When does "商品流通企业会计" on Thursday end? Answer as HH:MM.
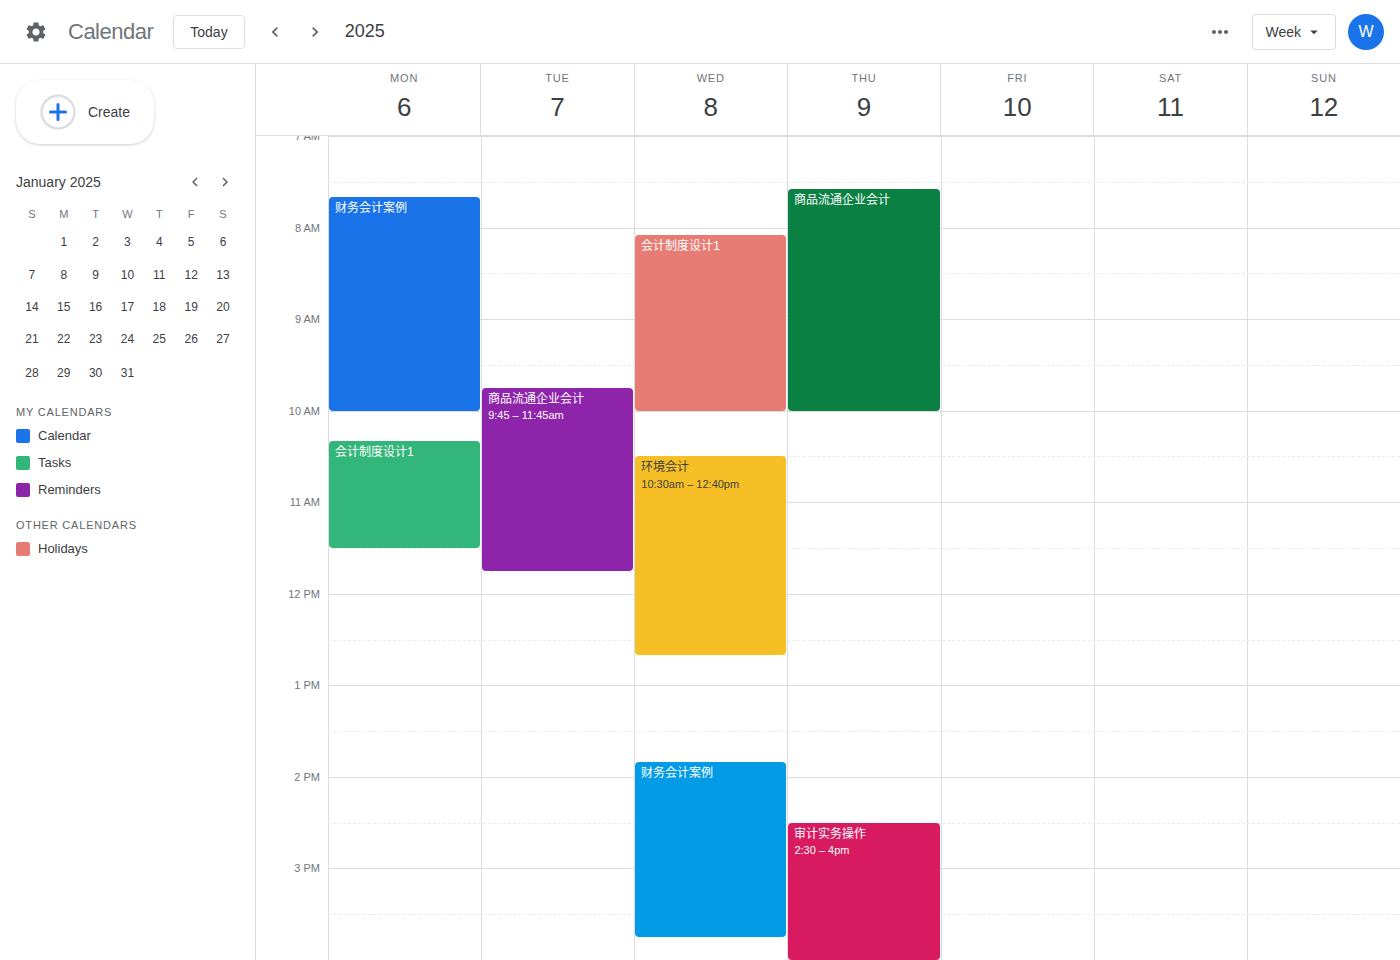
10:00